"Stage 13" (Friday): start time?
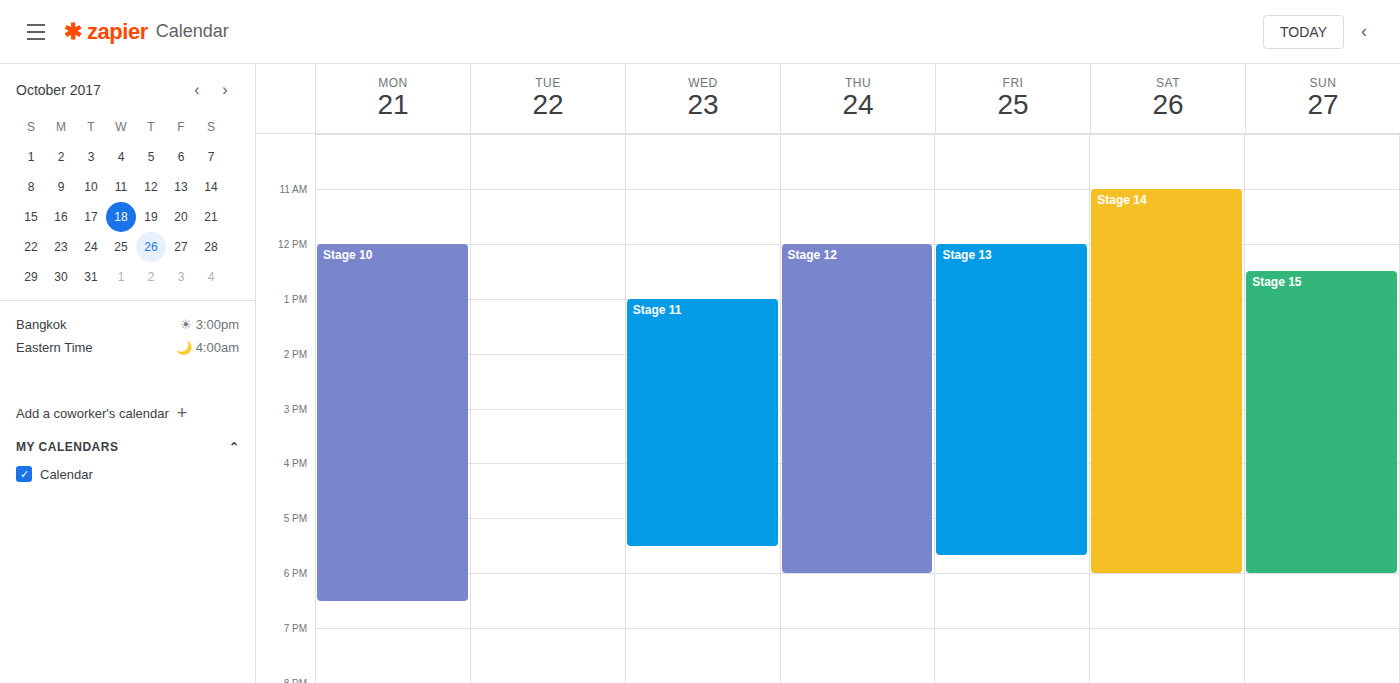
12:00 PM